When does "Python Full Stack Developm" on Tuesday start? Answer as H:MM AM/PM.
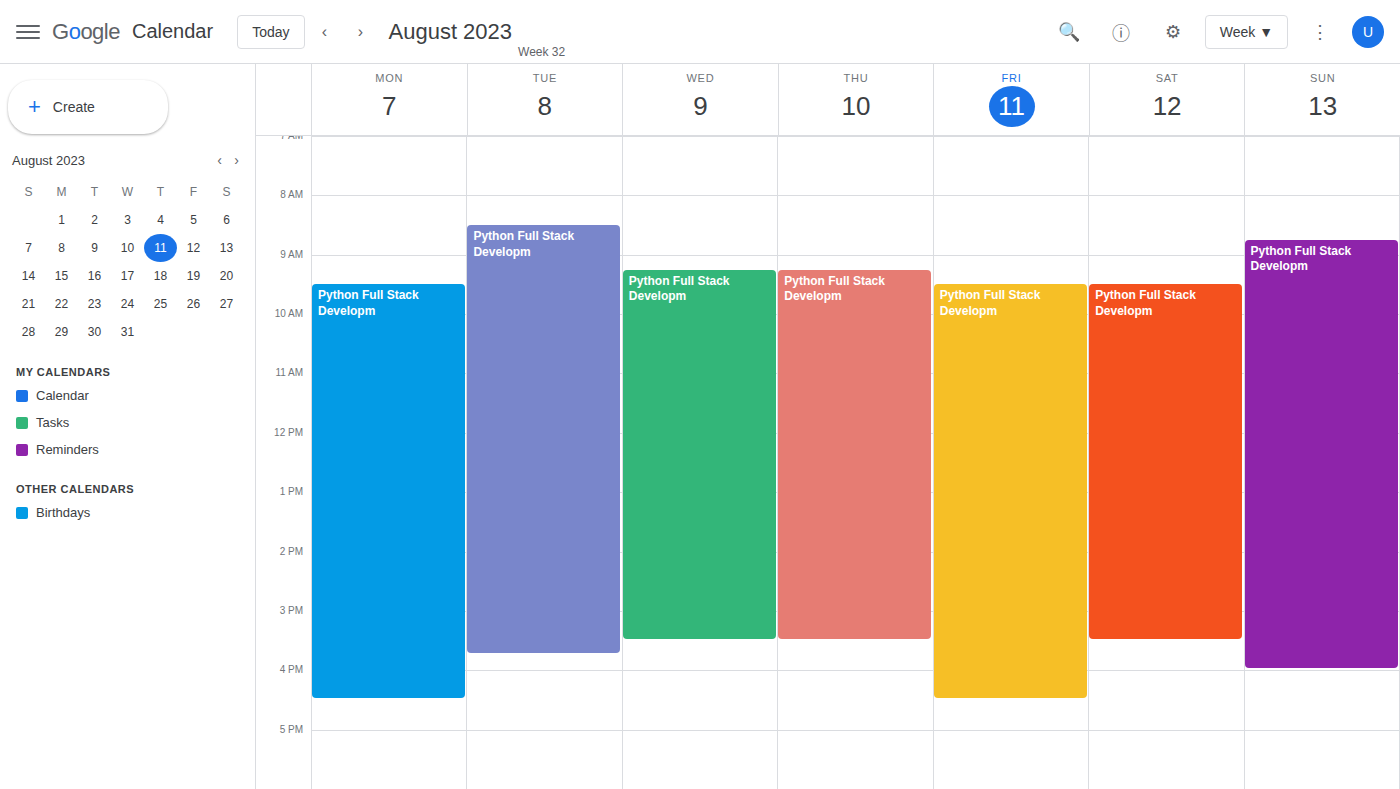
8:30 AM